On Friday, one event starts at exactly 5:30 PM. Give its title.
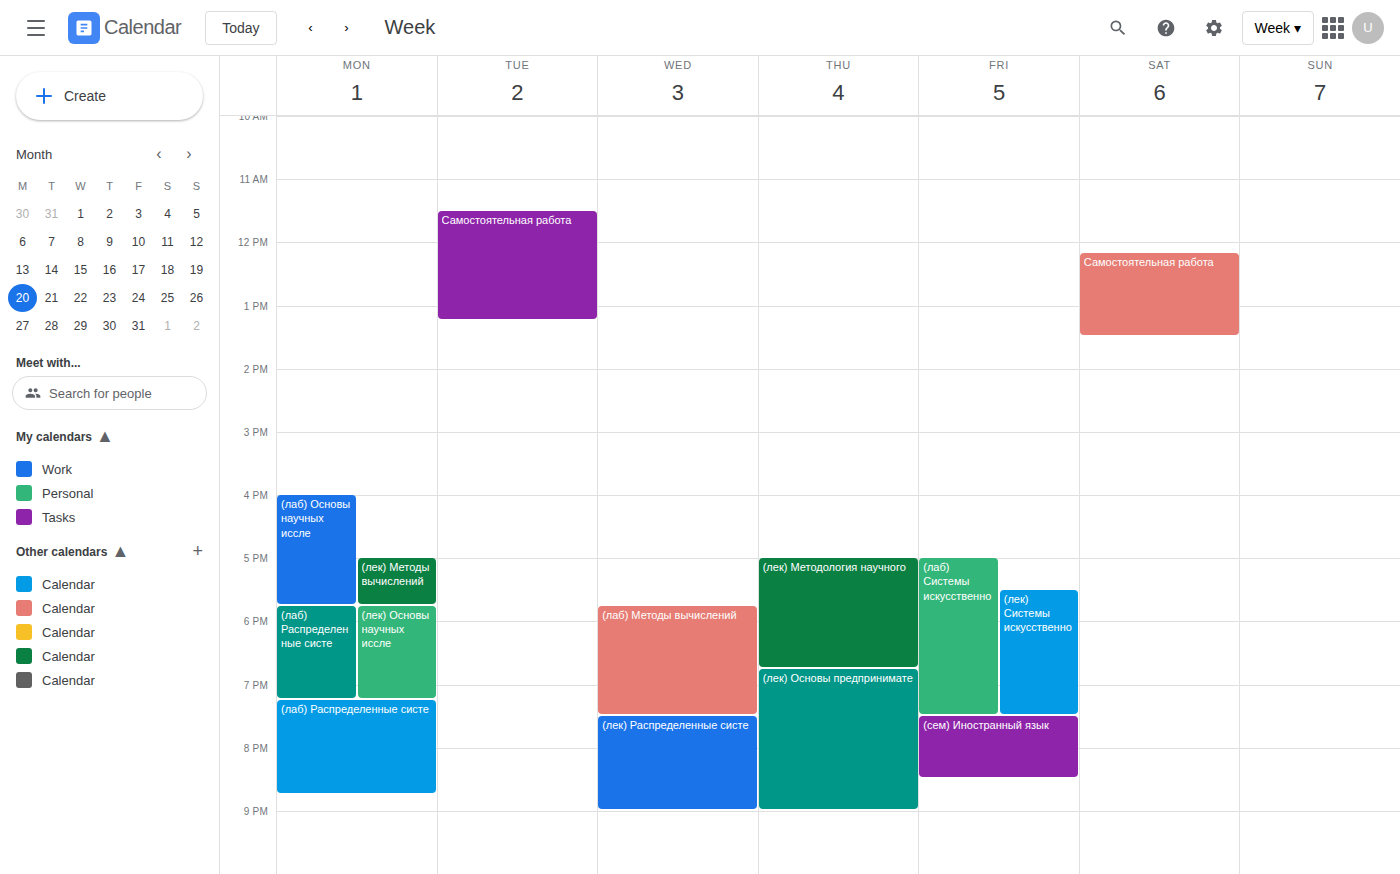
"(лек) Системы искусственно"